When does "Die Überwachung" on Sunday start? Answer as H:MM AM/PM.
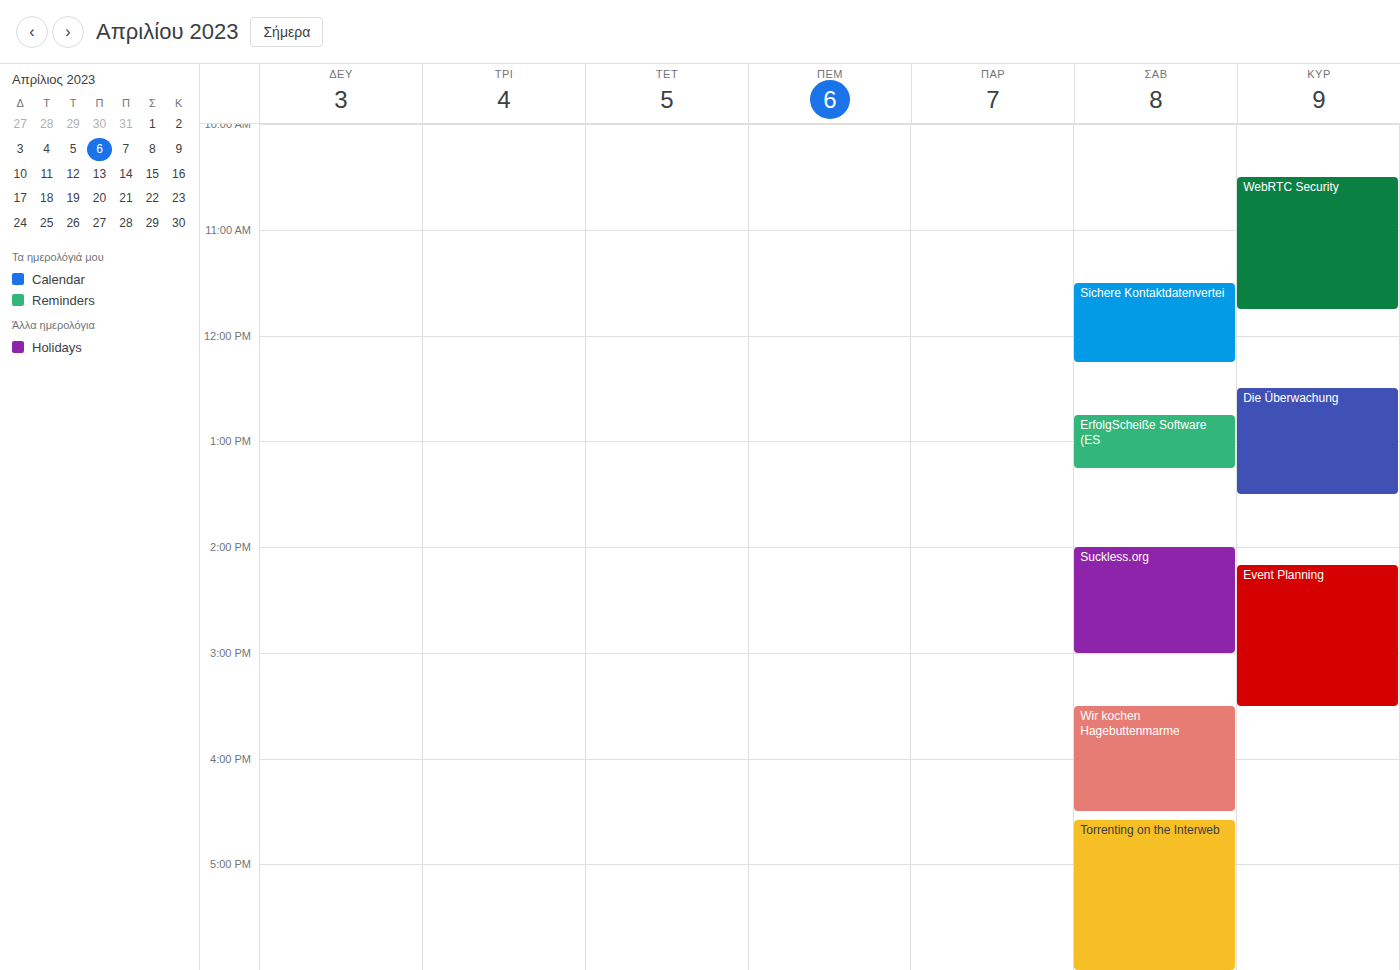
12:30 PM